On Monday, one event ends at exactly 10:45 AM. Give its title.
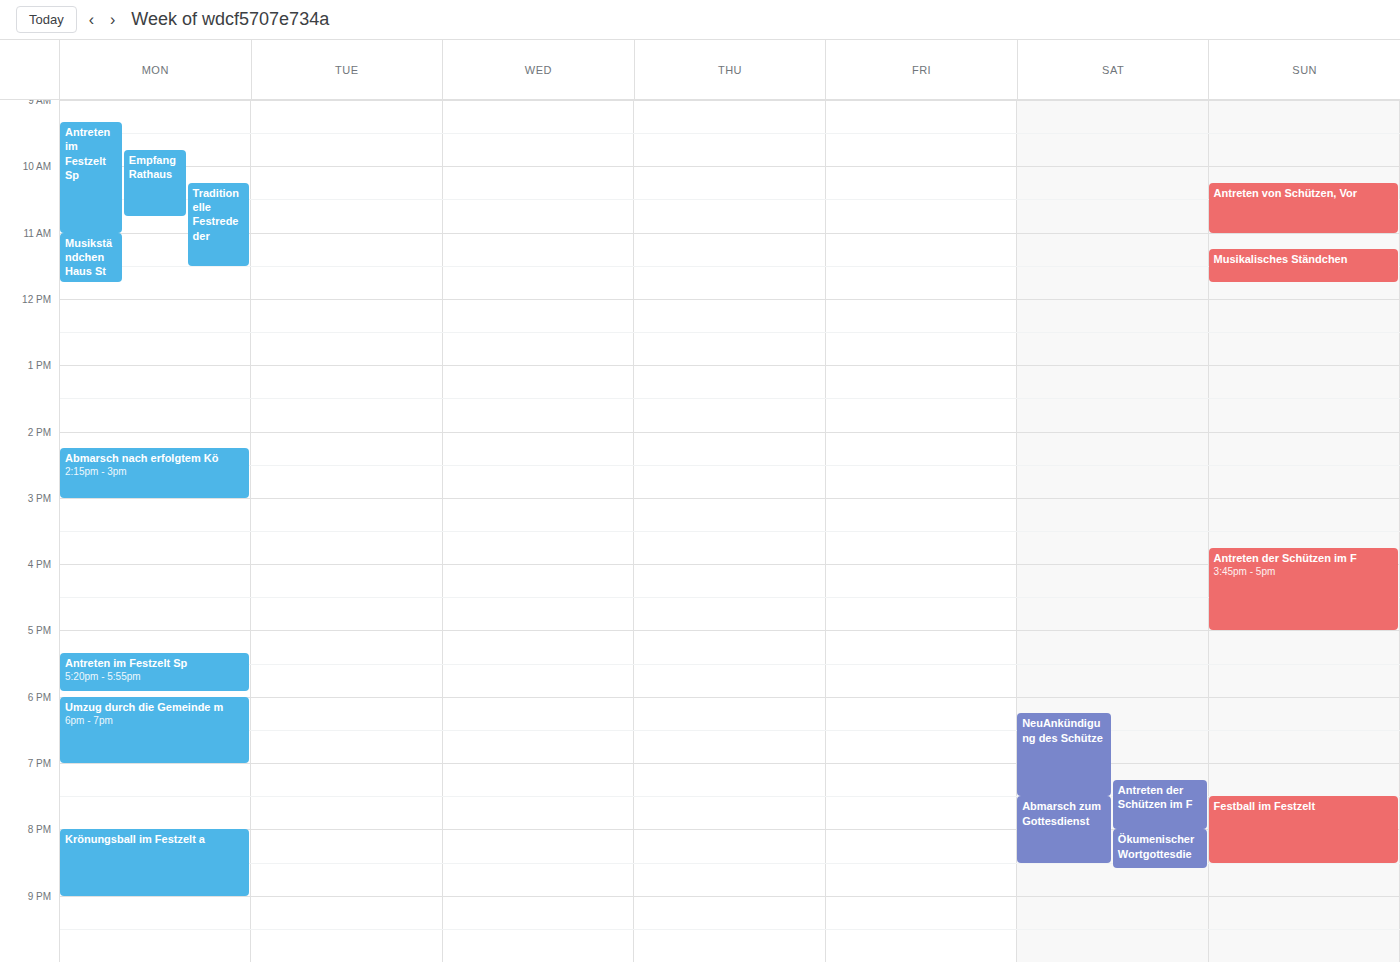
"Empfang Rathaus"